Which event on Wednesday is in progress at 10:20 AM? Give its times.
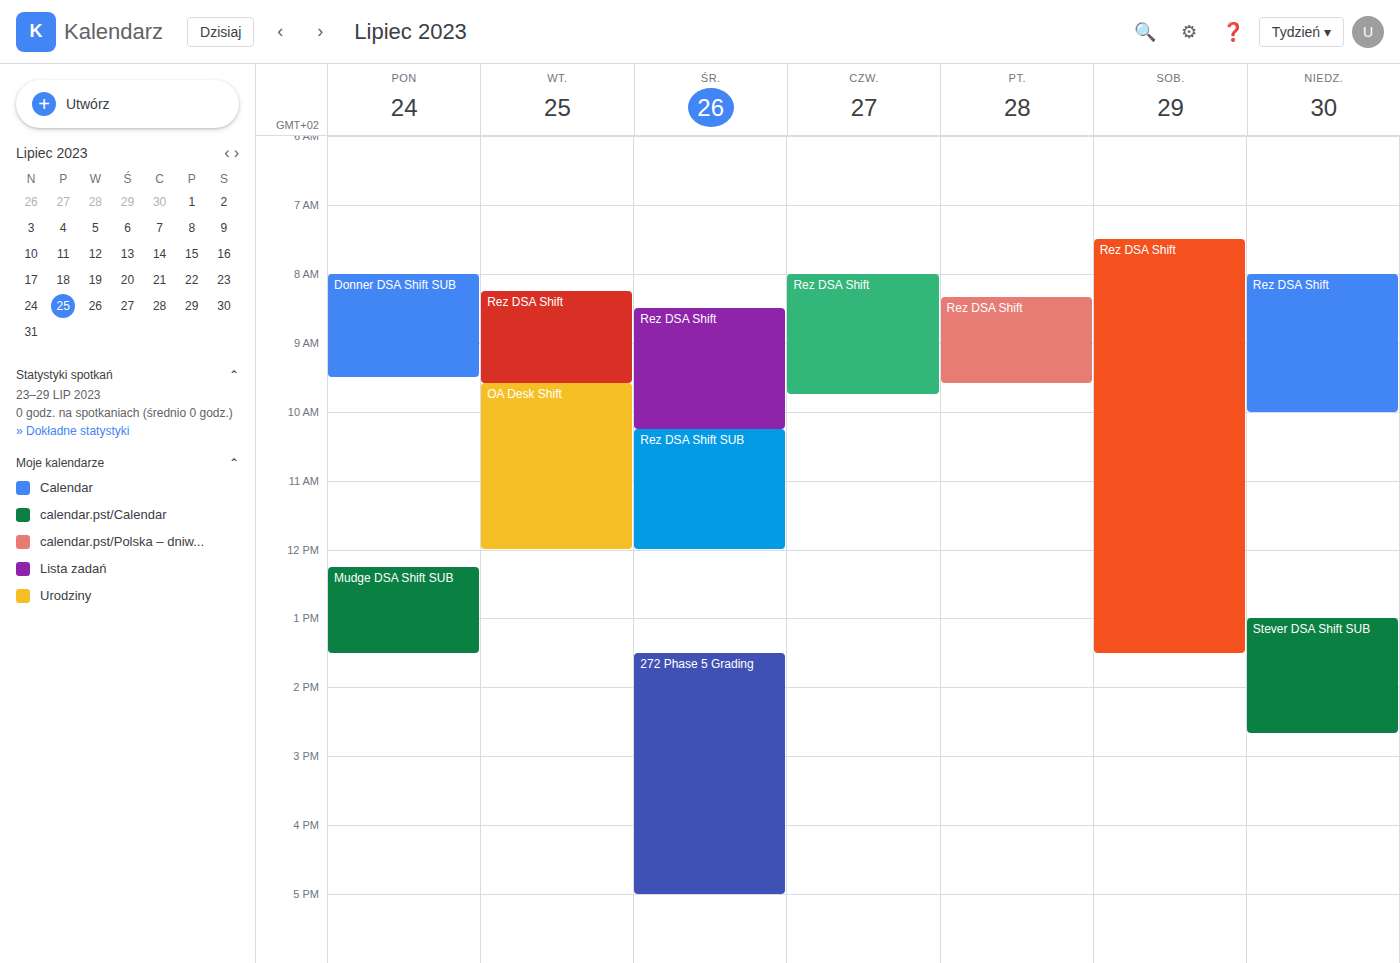
"Rez DSA Shift SUB", 10:15 AM to 12:00 PM